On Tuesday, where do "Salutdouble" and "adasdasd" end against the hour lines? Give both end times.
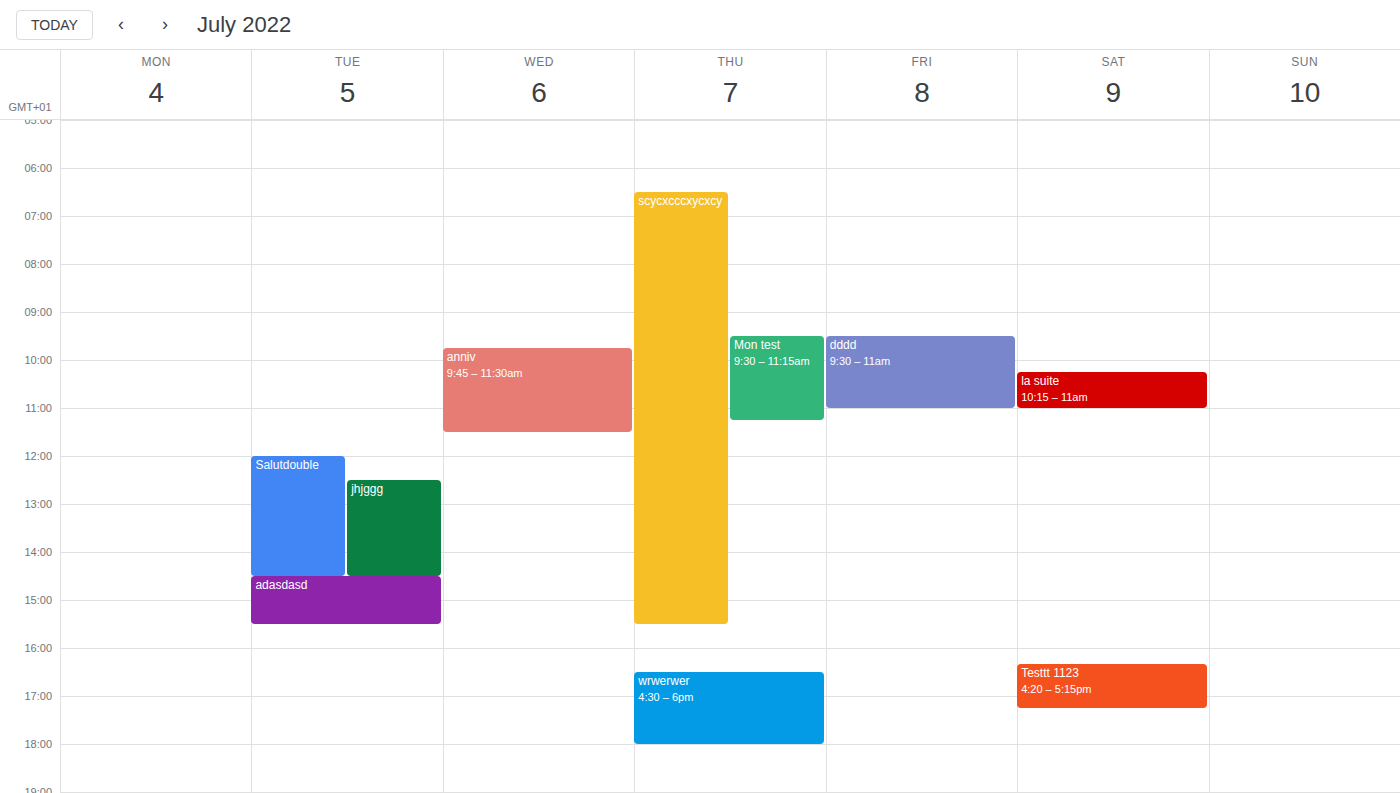
"Salutdouble": 2:30 PM, halfway between the 2 PM and 3 PM lines. "adasdasd": 3:30 PM, halfway between the 3 PM and 4 PM lines.